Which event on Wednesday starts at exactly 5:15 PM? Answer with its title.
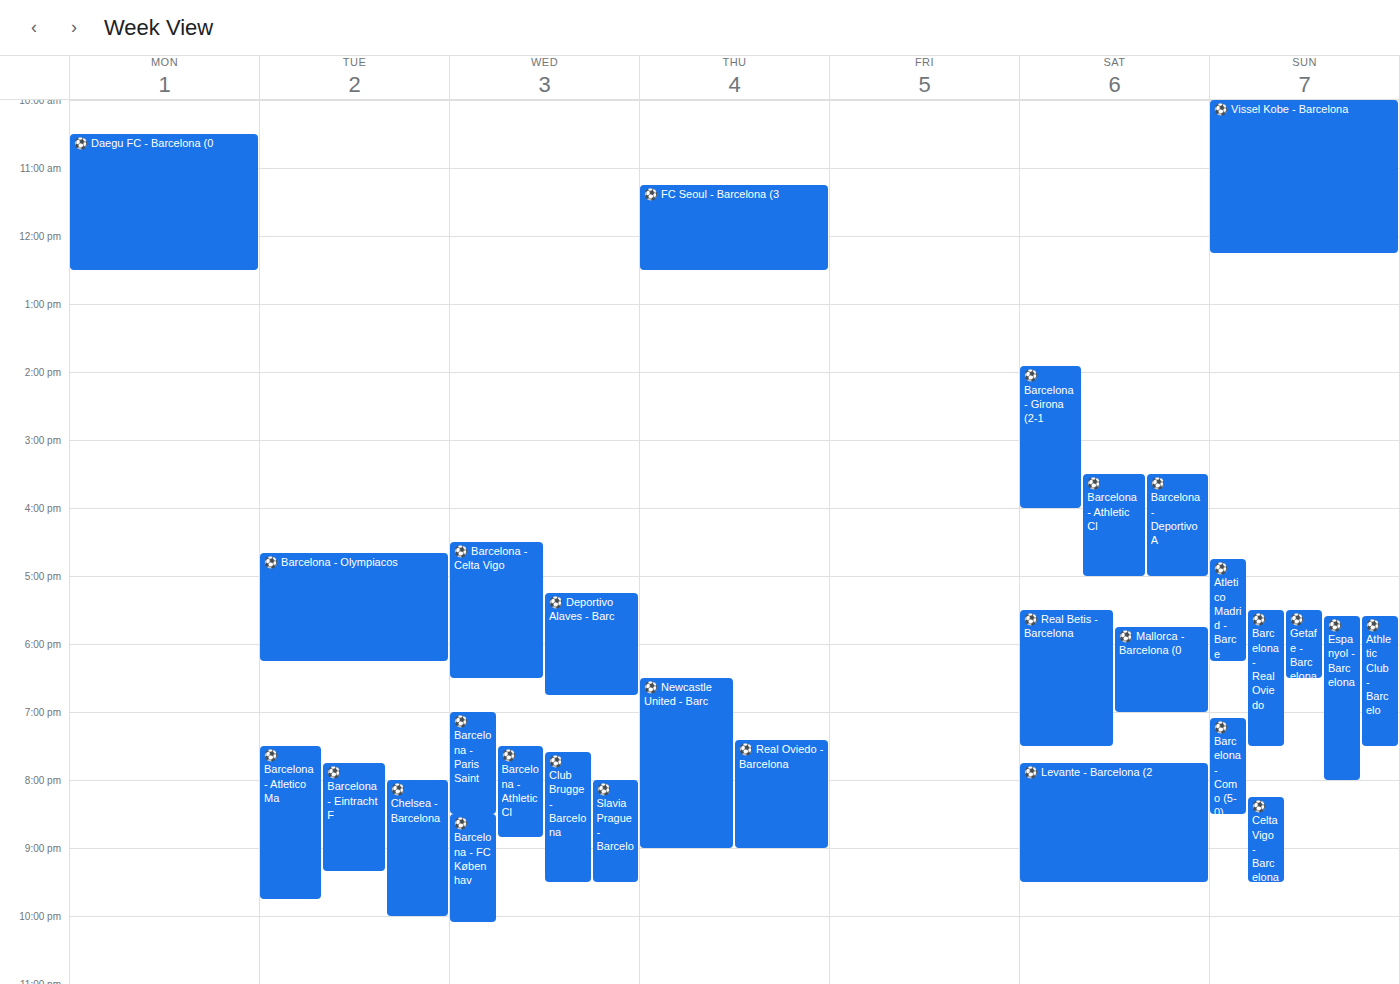
"⚽️ Deportivo Alaves - Barc"